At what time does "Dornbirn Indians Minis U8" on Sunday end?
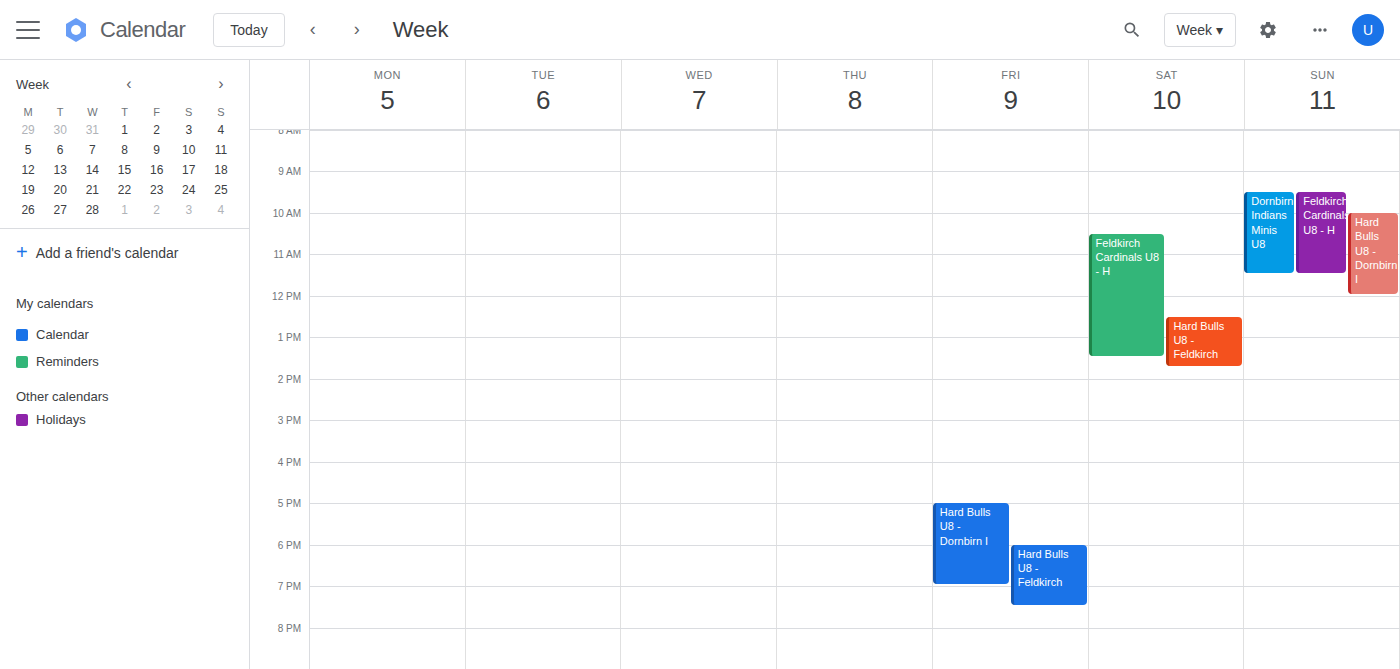
11:30 AM